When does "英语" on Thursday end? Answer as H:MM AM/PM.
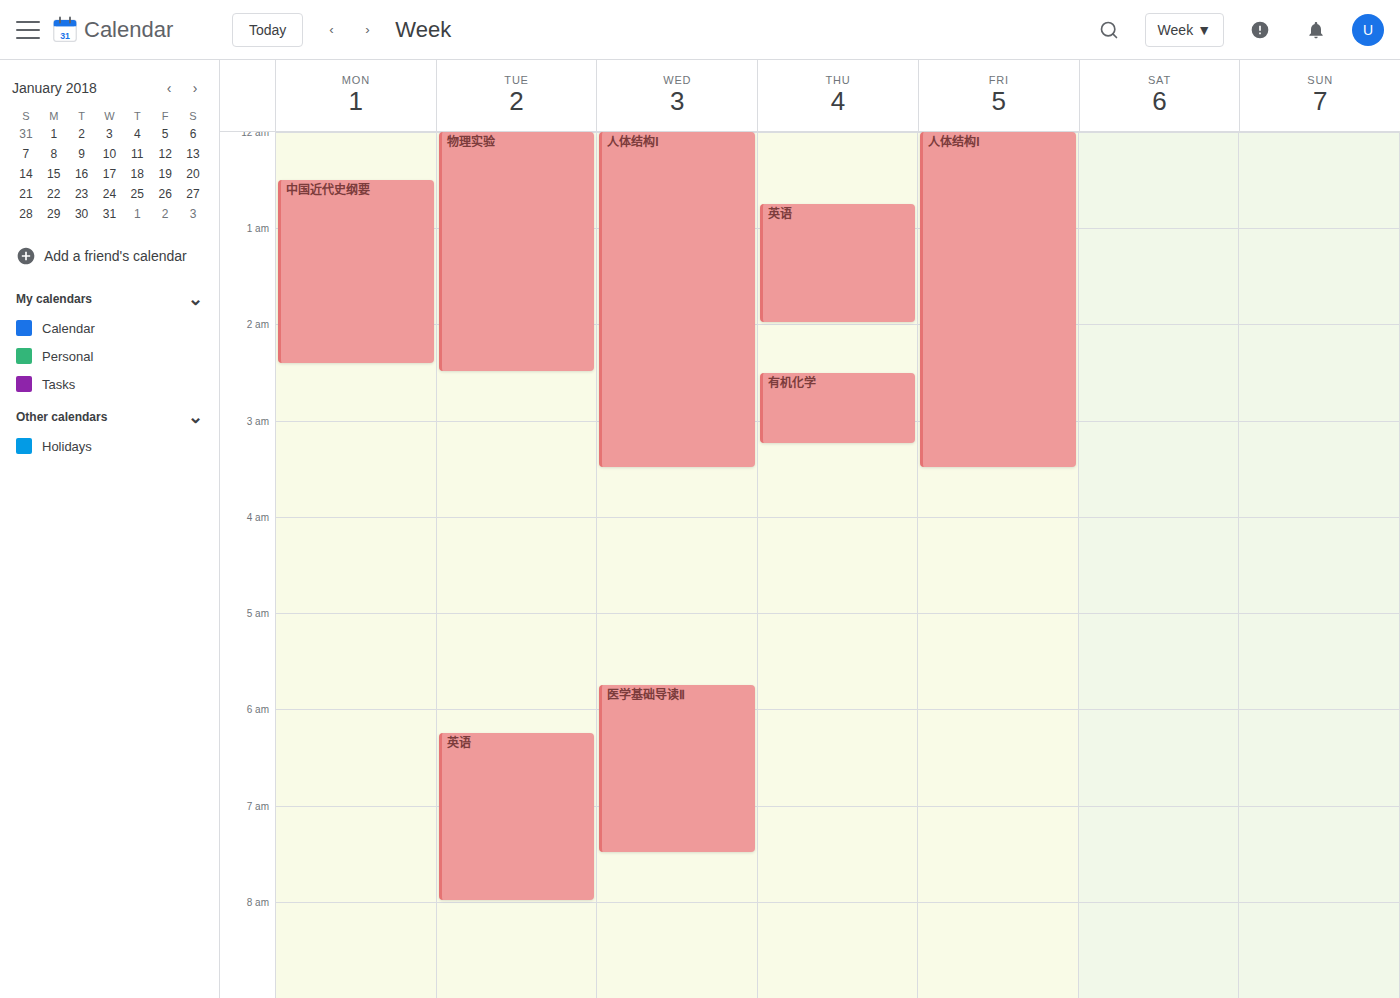
2:00 AM